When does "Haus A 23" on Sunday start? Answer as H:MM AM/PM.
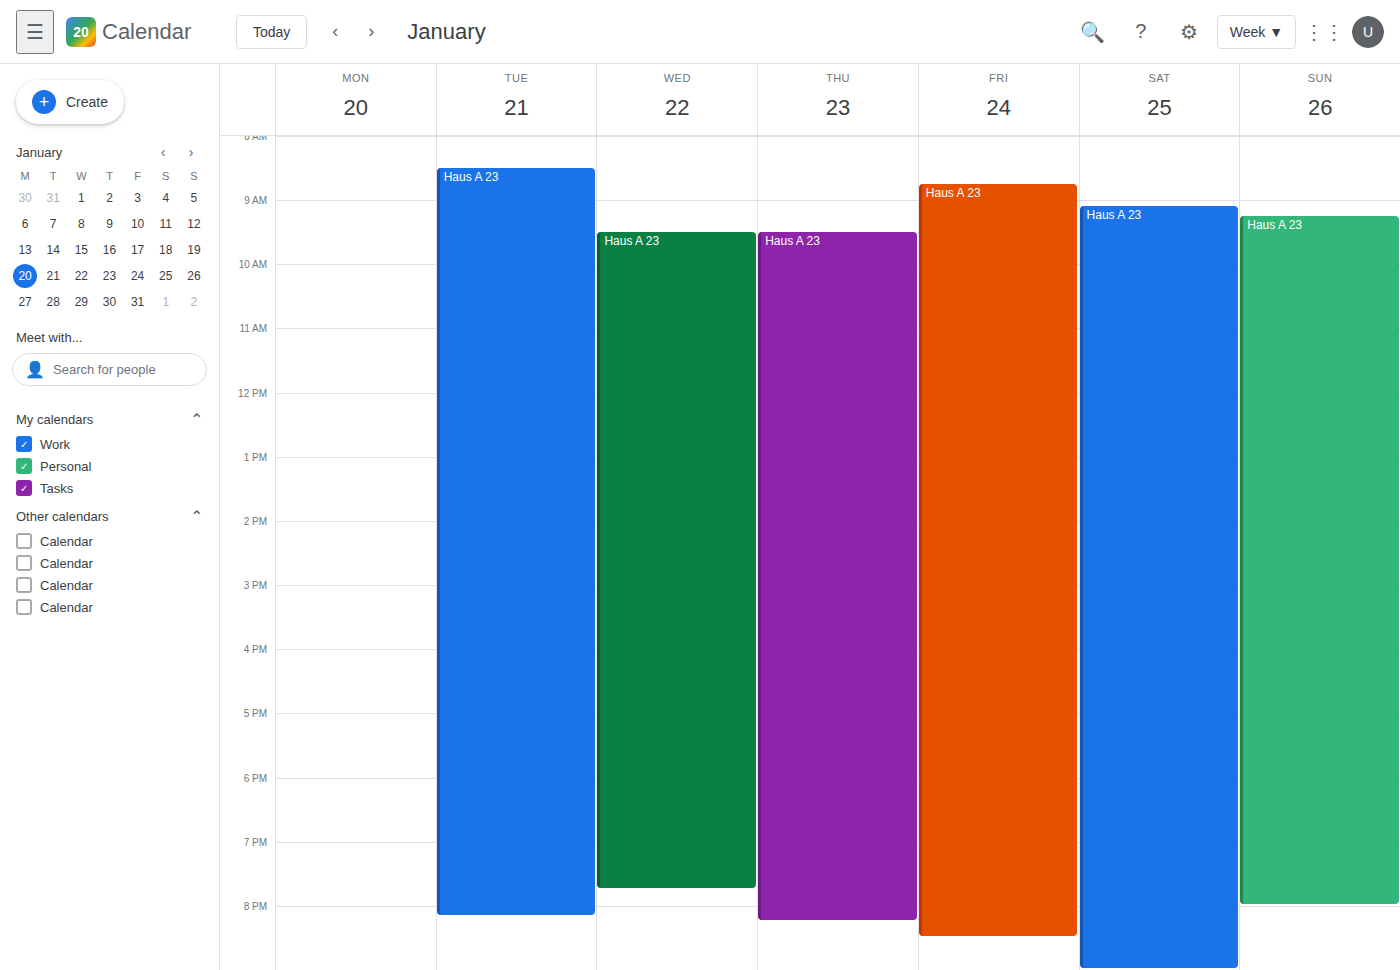
9:15 AM